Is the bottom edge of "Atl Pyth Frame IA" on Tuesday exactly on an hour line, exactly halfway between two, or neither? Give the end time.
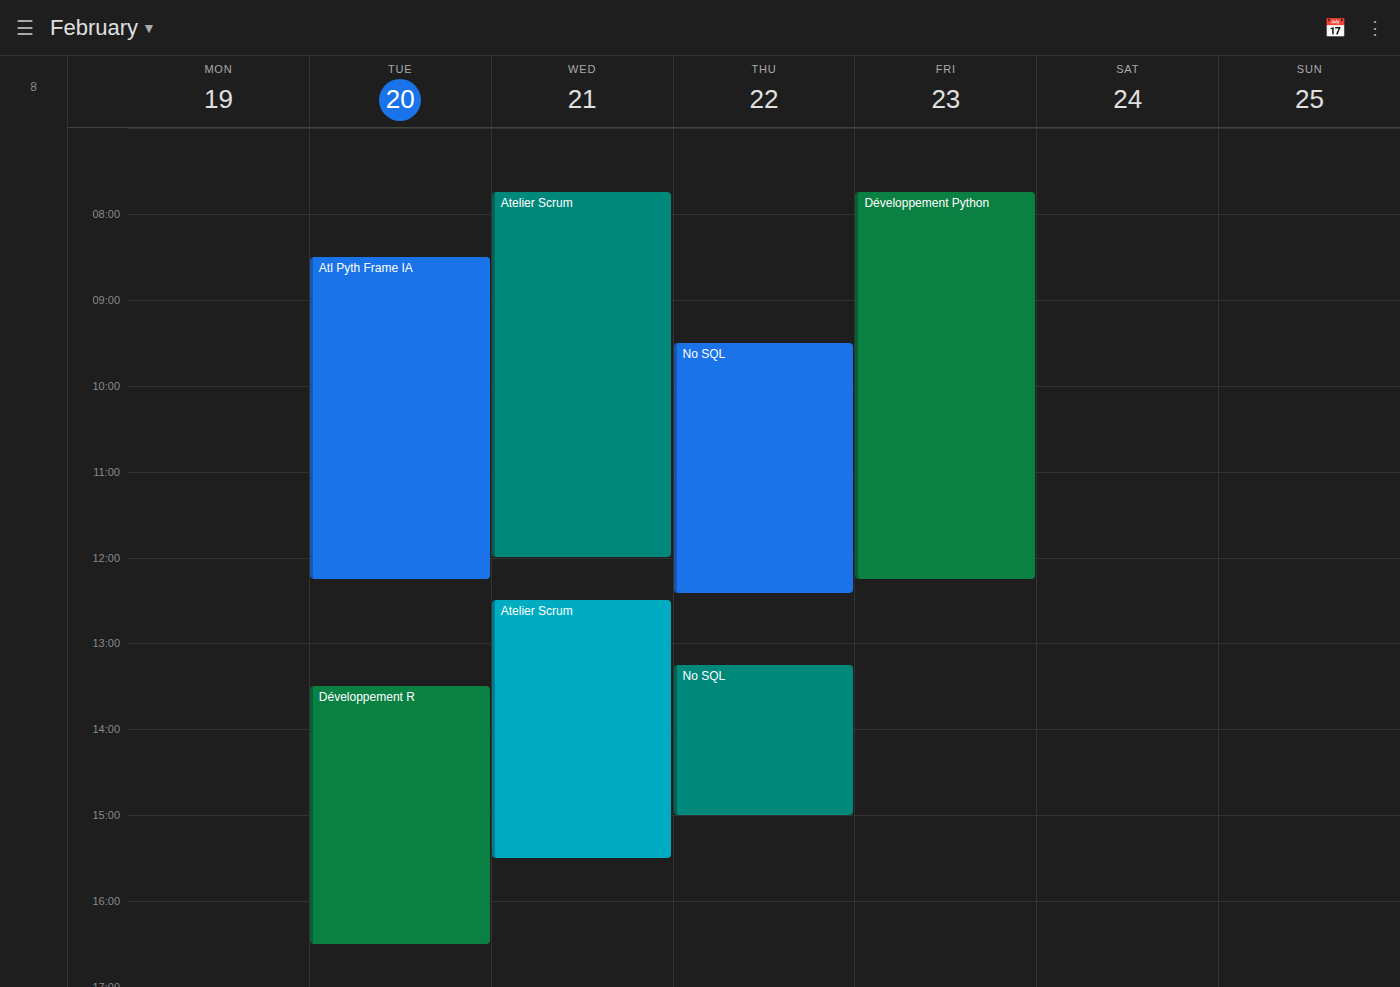
12:15 PM -- neither: a quarter of the way from the 12 PM line to the 1 PM line.